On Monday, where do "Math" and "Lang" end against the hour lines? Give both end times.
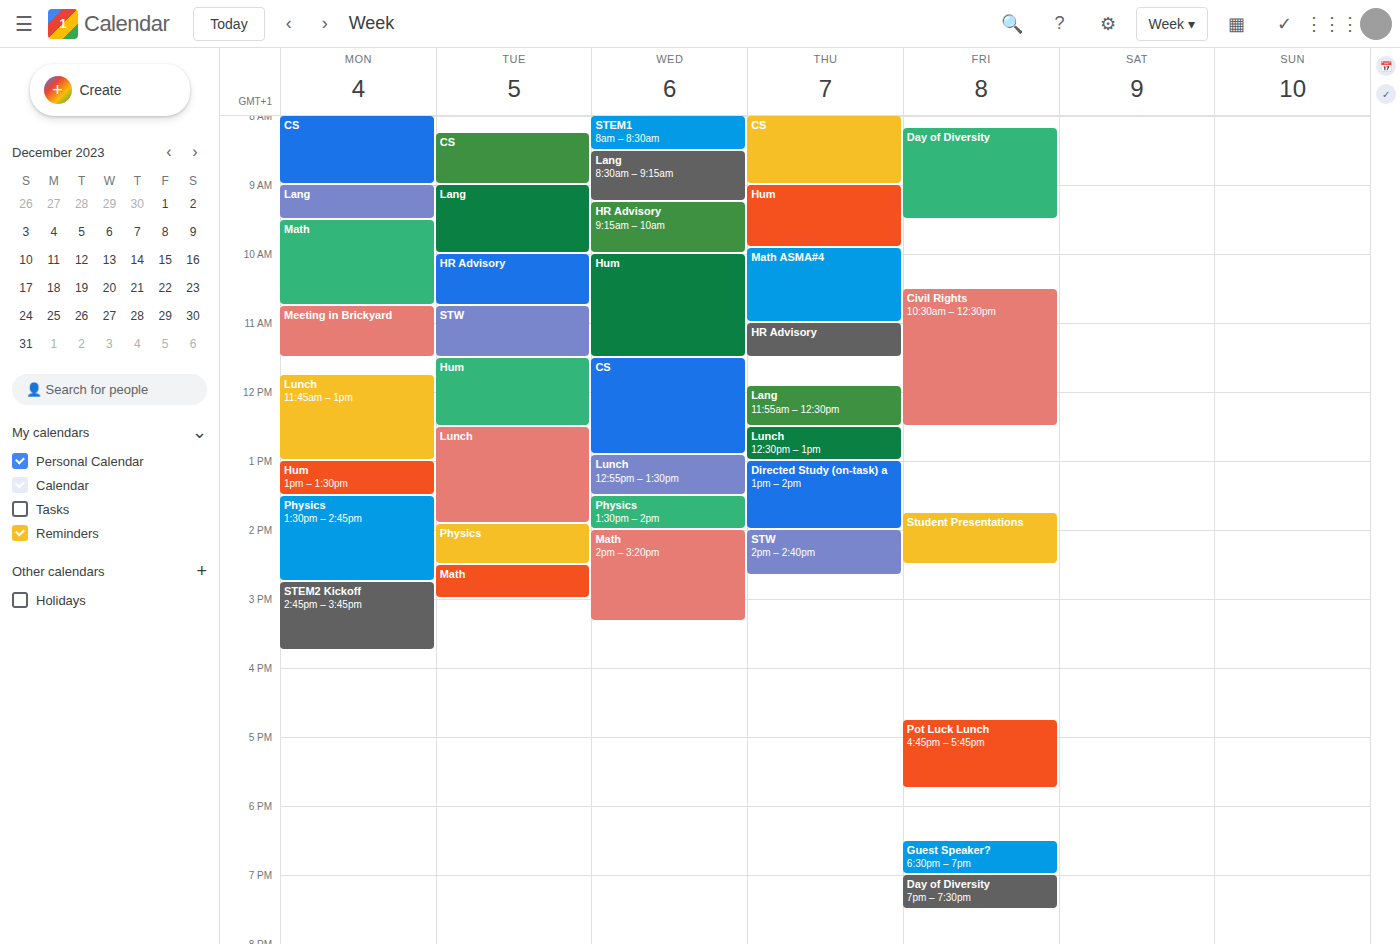
"Math": 10:45, neither: three quarters of the way from the 10:00 line to the 11:00 line. "Lang": 09:30, halfway between the 09:00 and 10:00 lines.